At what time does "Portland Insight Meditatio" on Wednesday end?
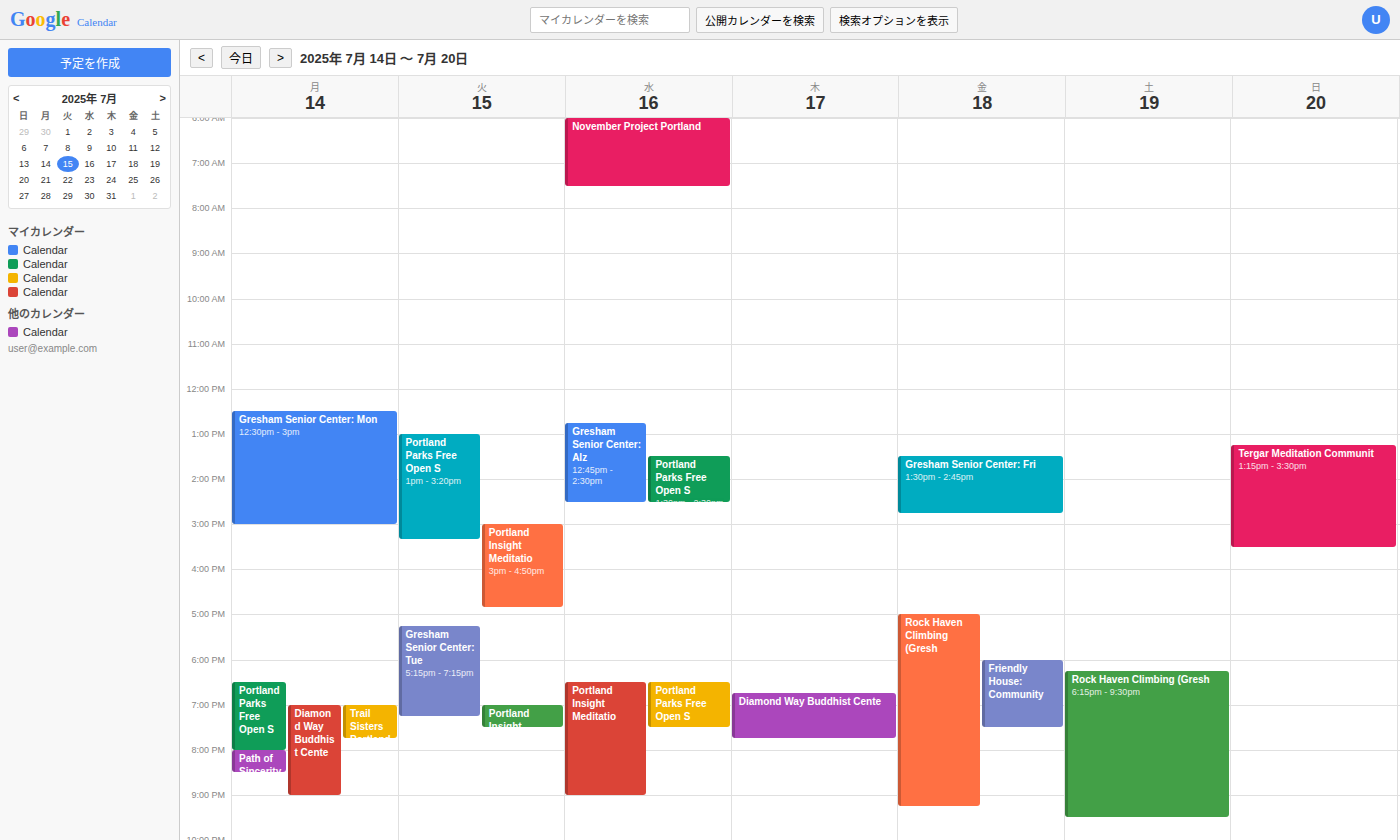
9:00 PM